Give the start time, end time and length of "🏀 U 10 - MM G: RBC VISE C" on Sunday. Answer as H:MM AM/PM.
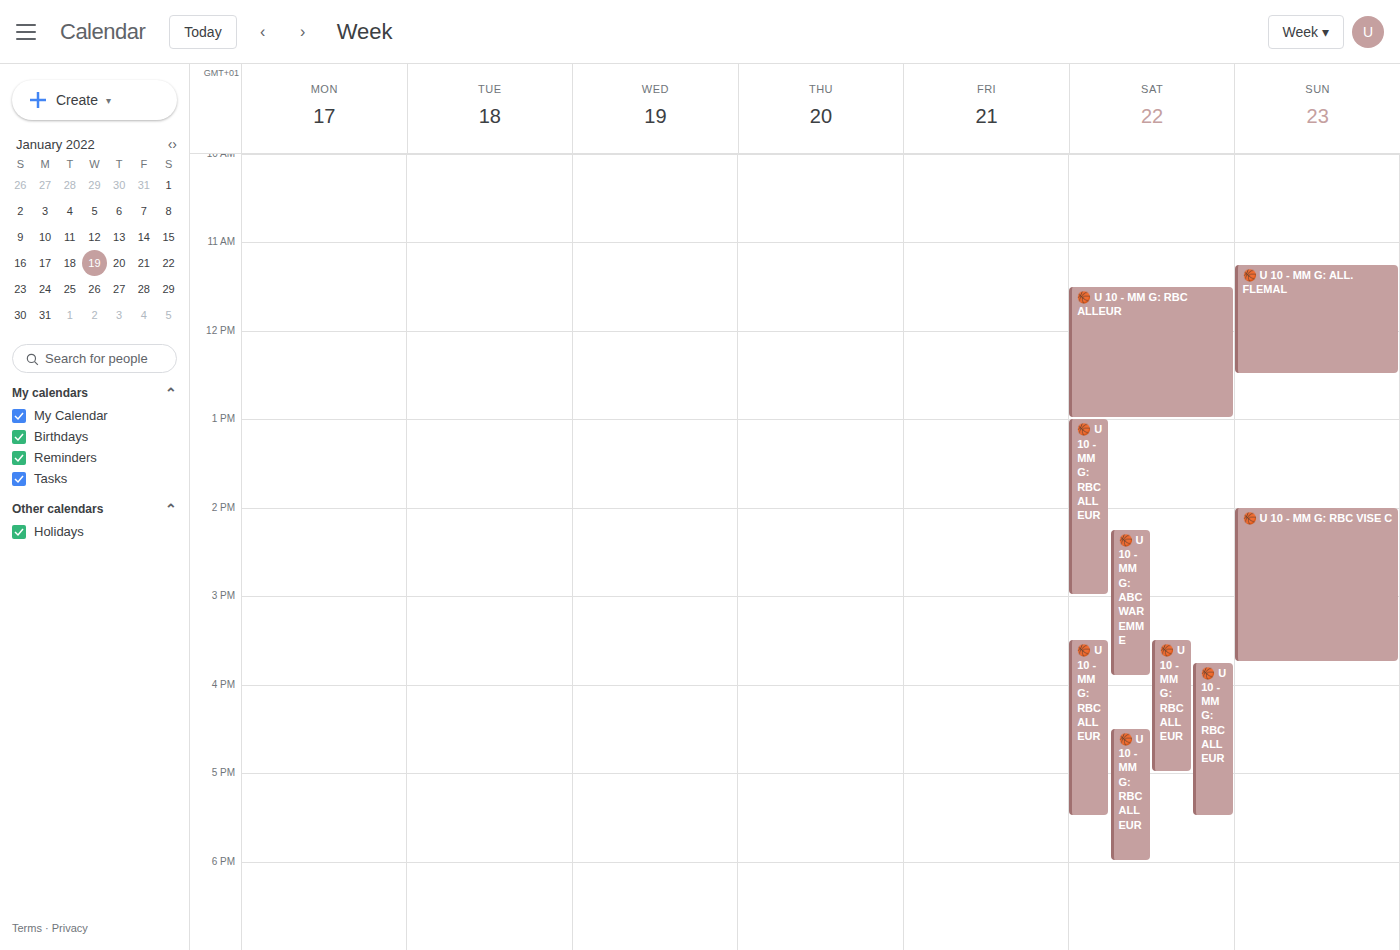
2:00 PM to 3:45 PM, 1 hour 45 minutes